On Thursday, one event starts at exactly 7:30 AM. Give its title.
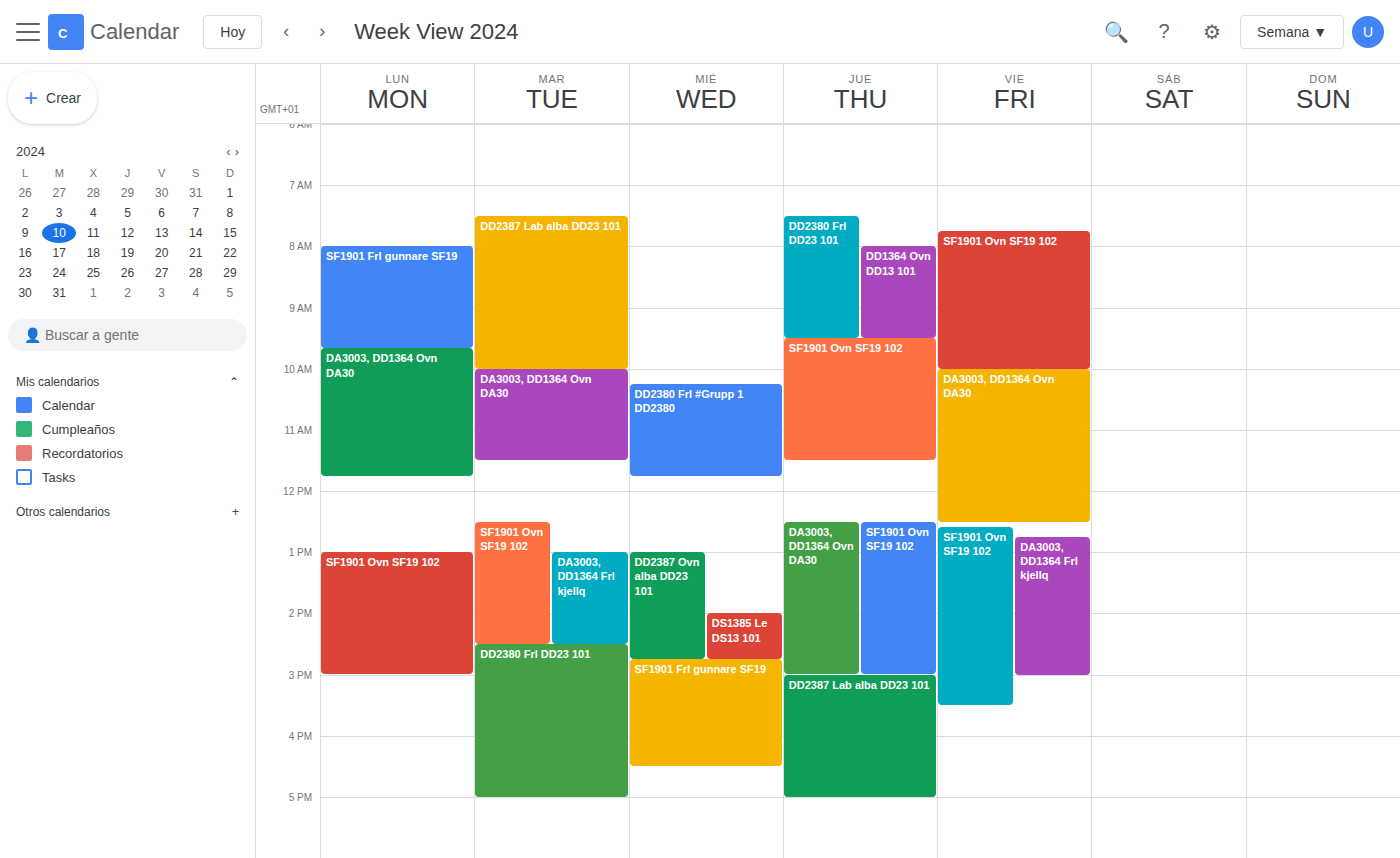
"DD2380 Frl DD23 101"